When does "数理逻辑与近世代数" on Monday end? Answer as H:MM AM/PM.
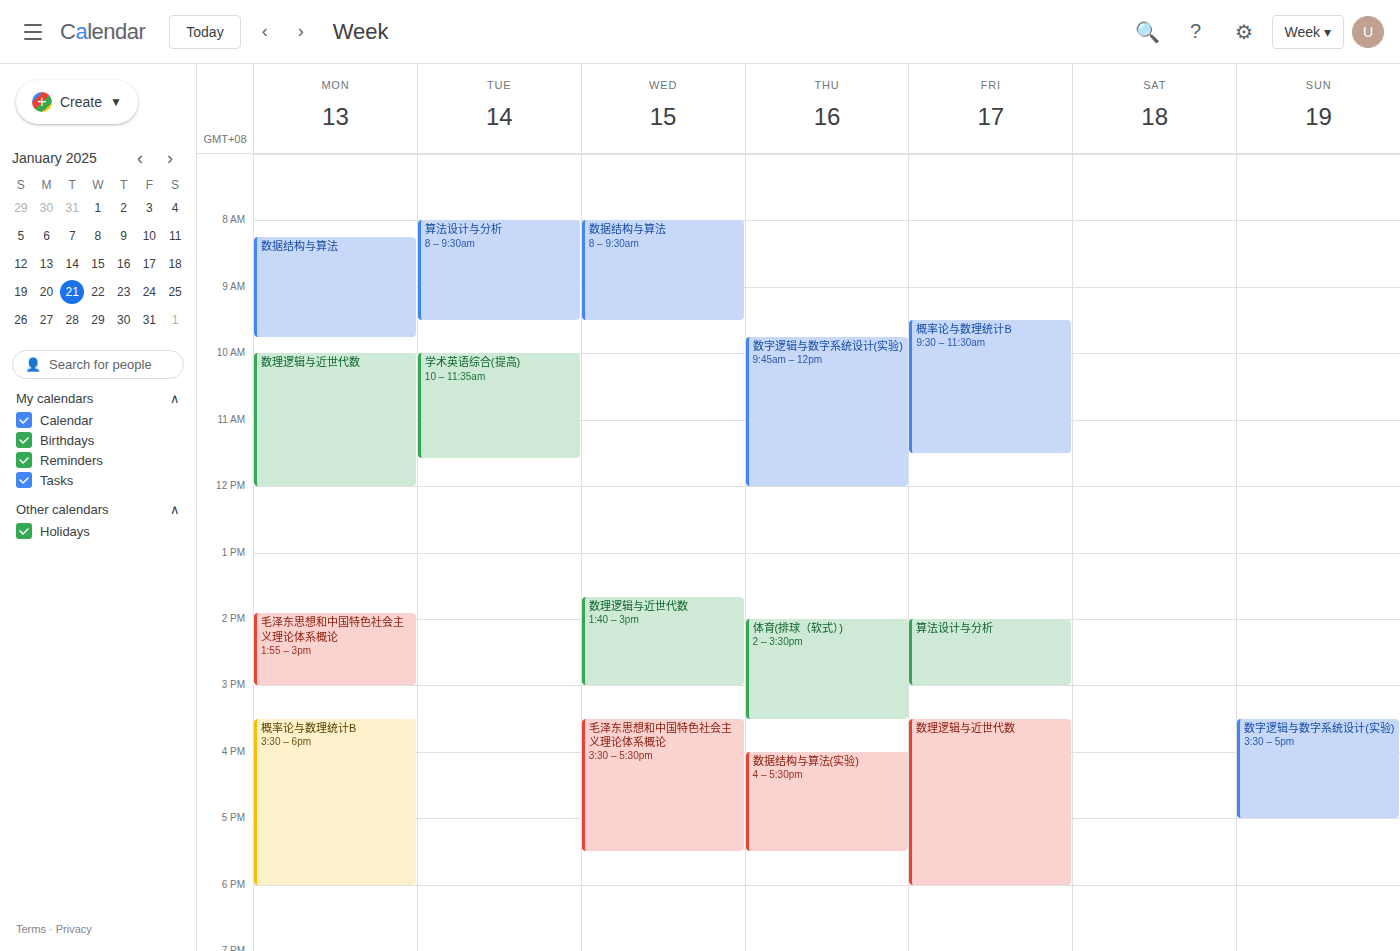
12:00 PM